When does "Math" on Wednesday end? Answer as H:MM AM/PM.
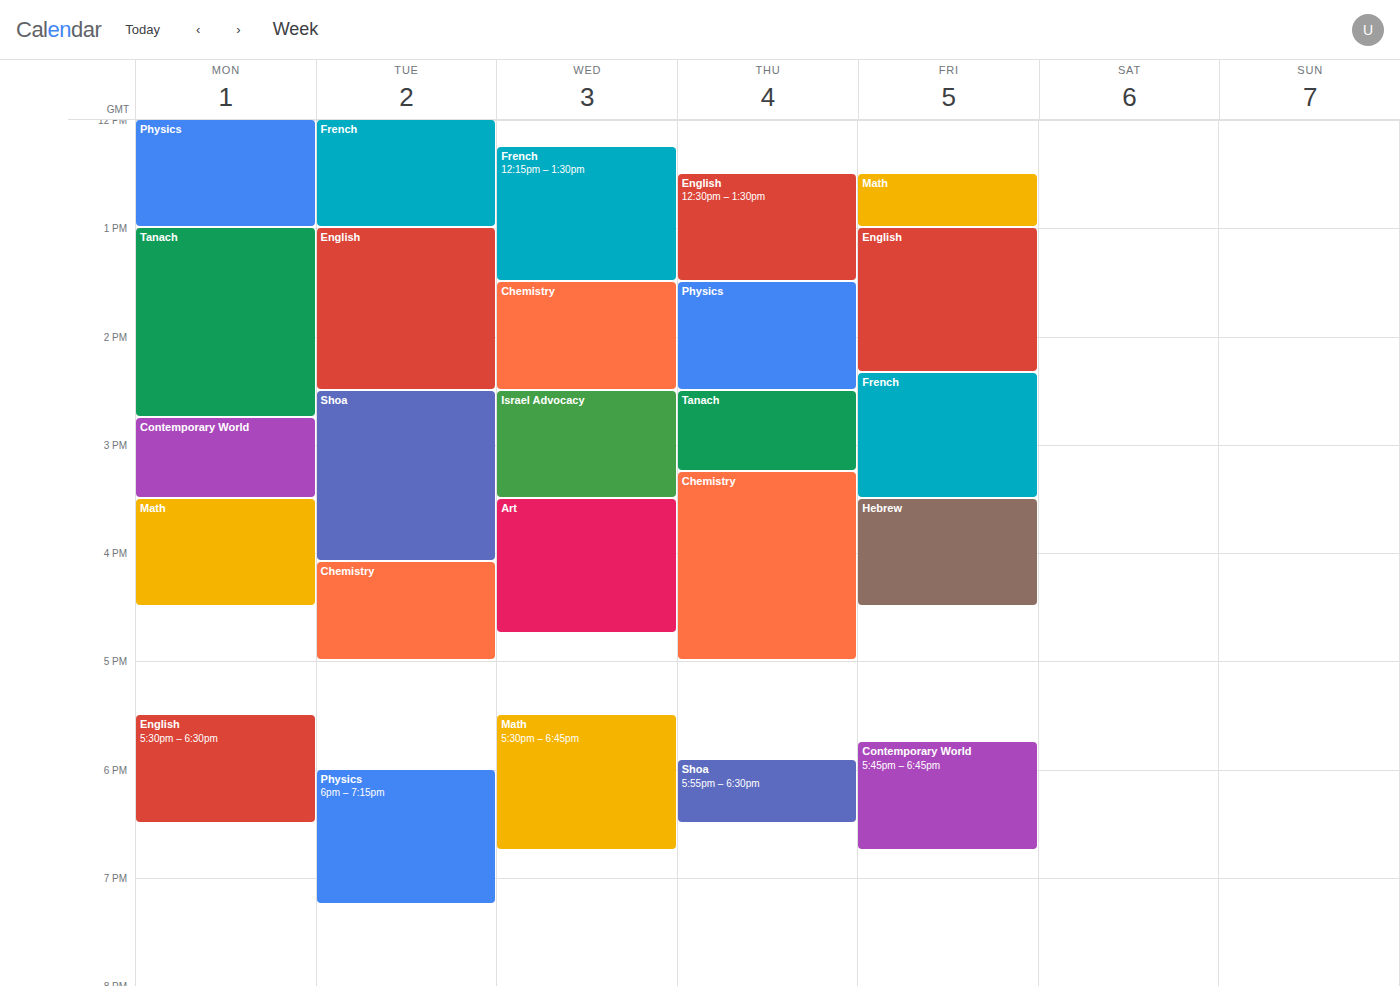
6:45 PM